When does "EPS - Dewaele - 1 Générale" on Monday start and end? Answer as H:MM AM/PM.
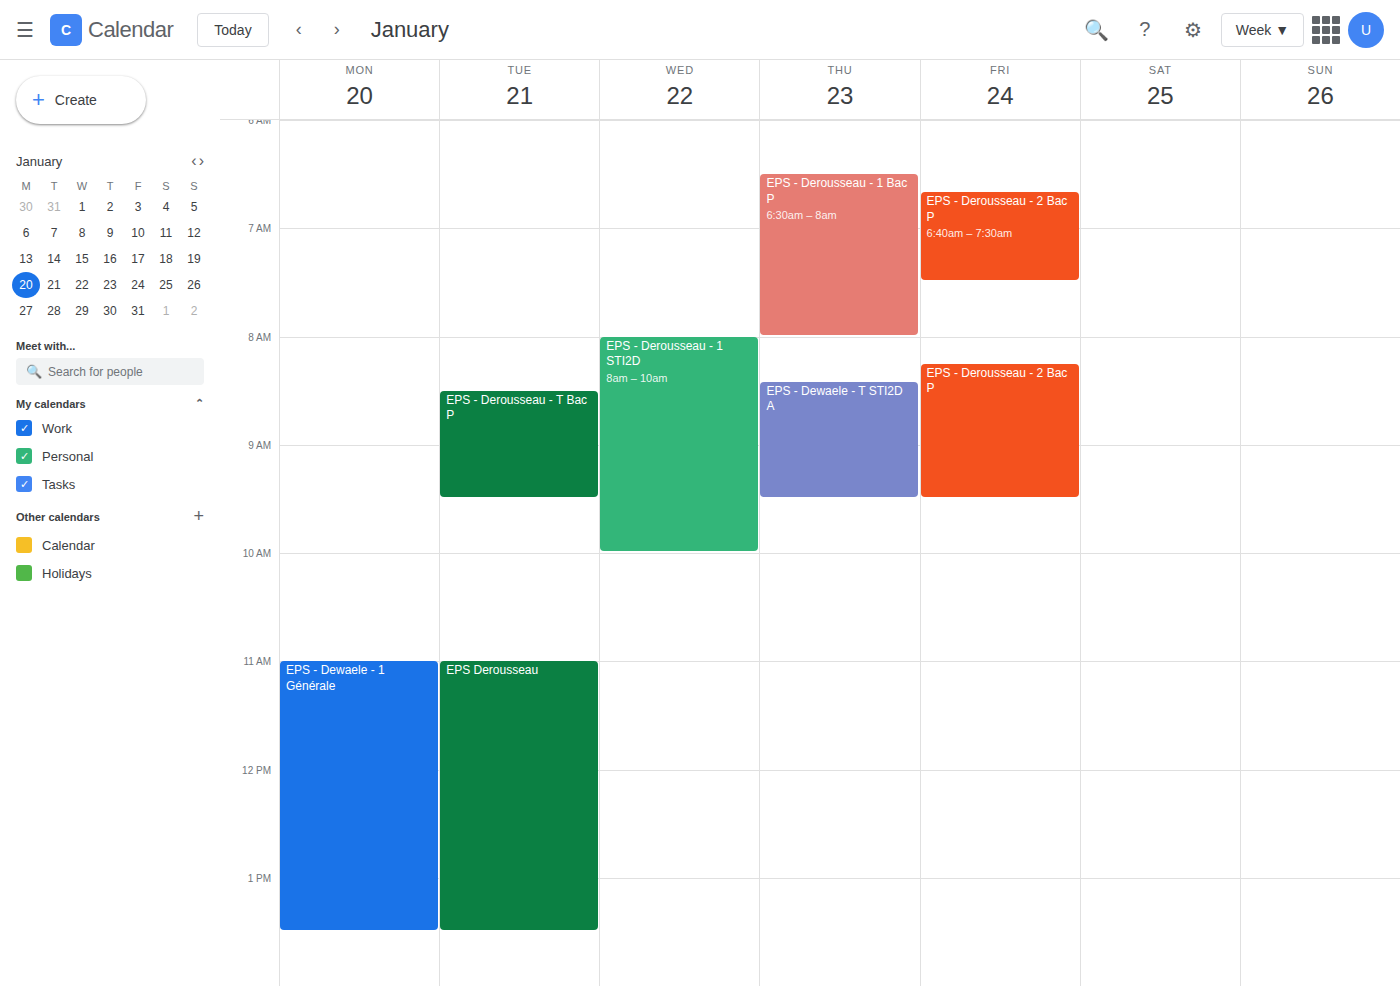
11:00 AM to 1:30 PM